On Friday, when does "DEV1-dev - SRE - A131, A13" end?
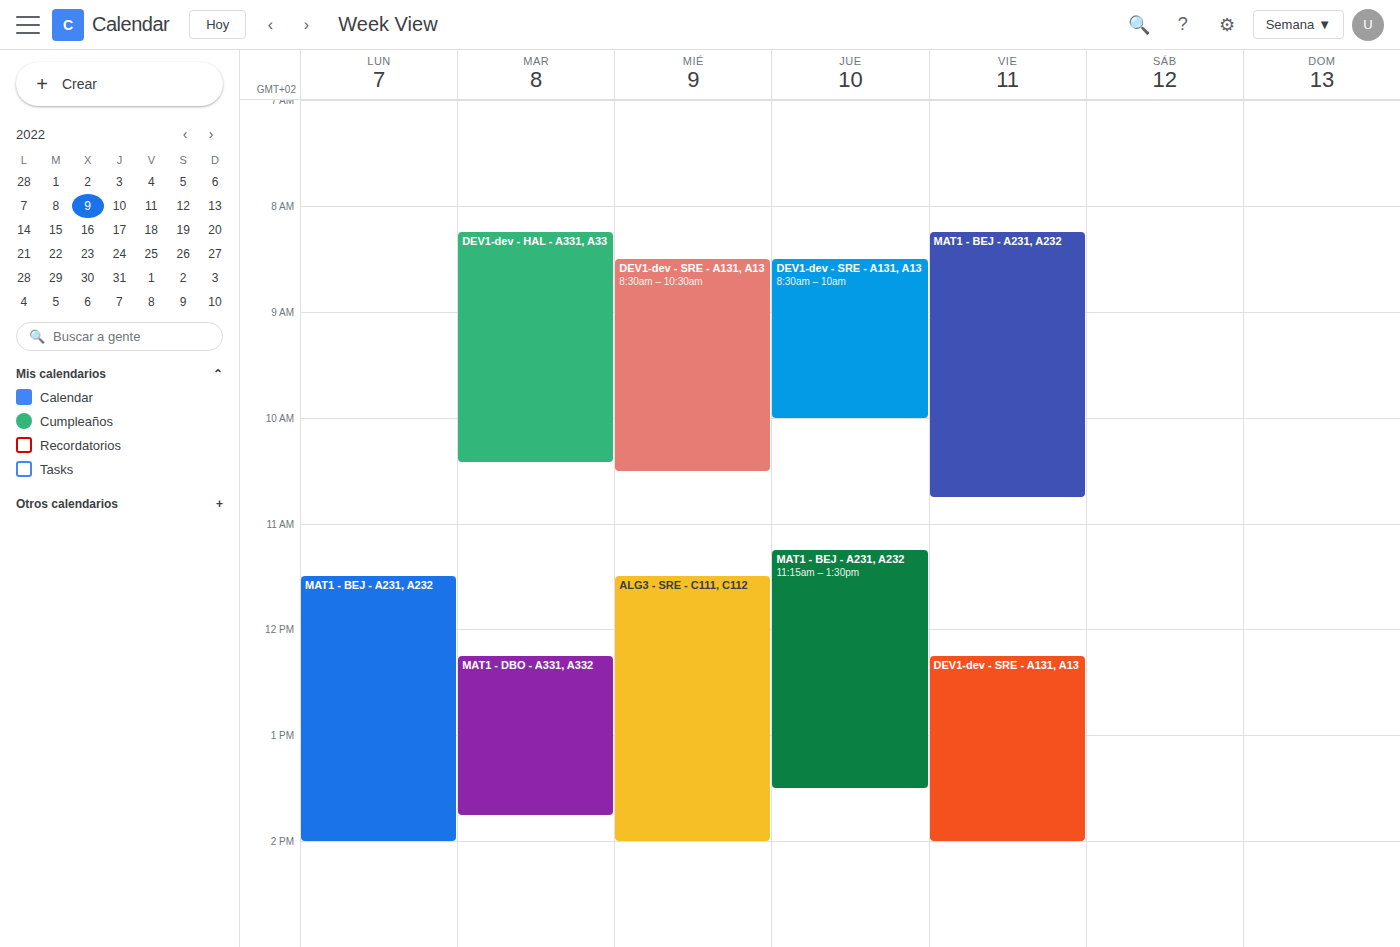
2:00 PM